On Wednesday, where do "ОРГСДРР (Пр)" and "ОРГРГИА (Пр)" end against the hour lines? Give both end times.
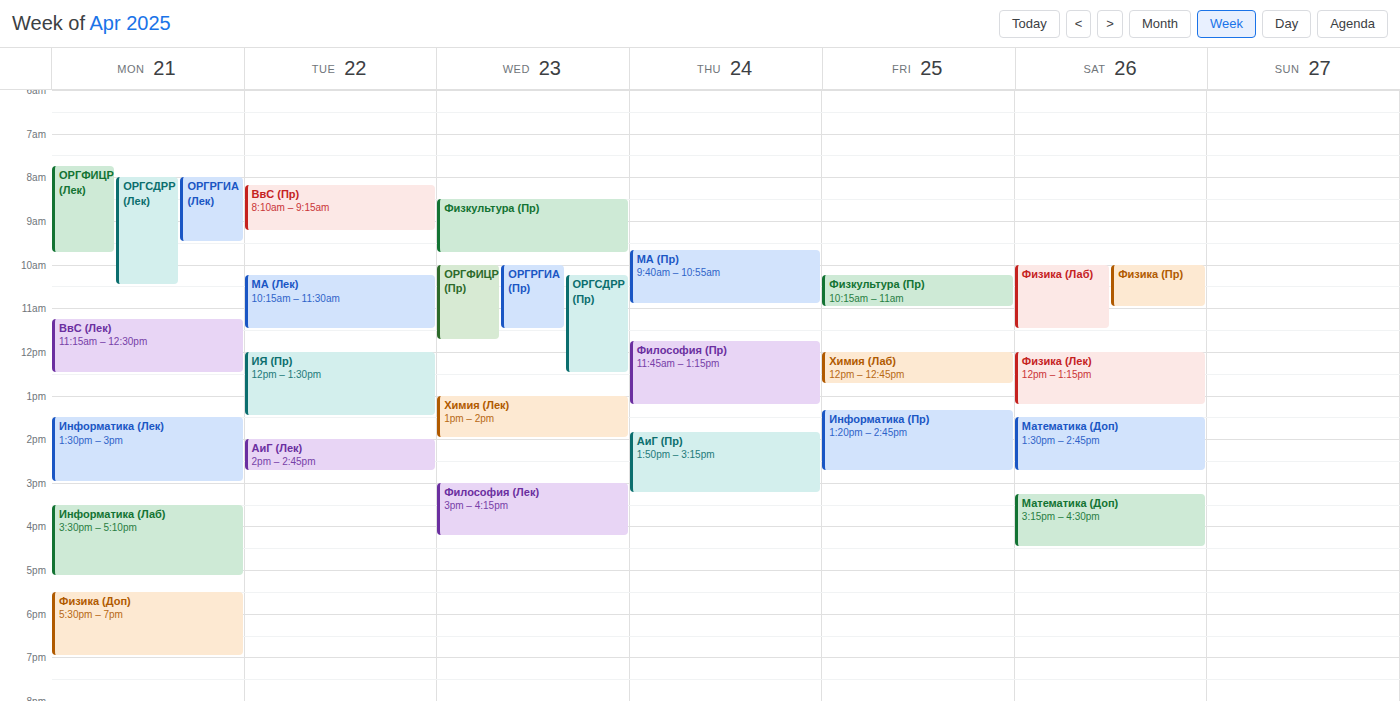
"ОРГСДРР (Пр)": 12:30 PM, halfway between the 12 PM and 1 PM lines. "ОРГРГИА (Пр)": 11:30 AM, halfway between the 11 AM and 12 PM lines.